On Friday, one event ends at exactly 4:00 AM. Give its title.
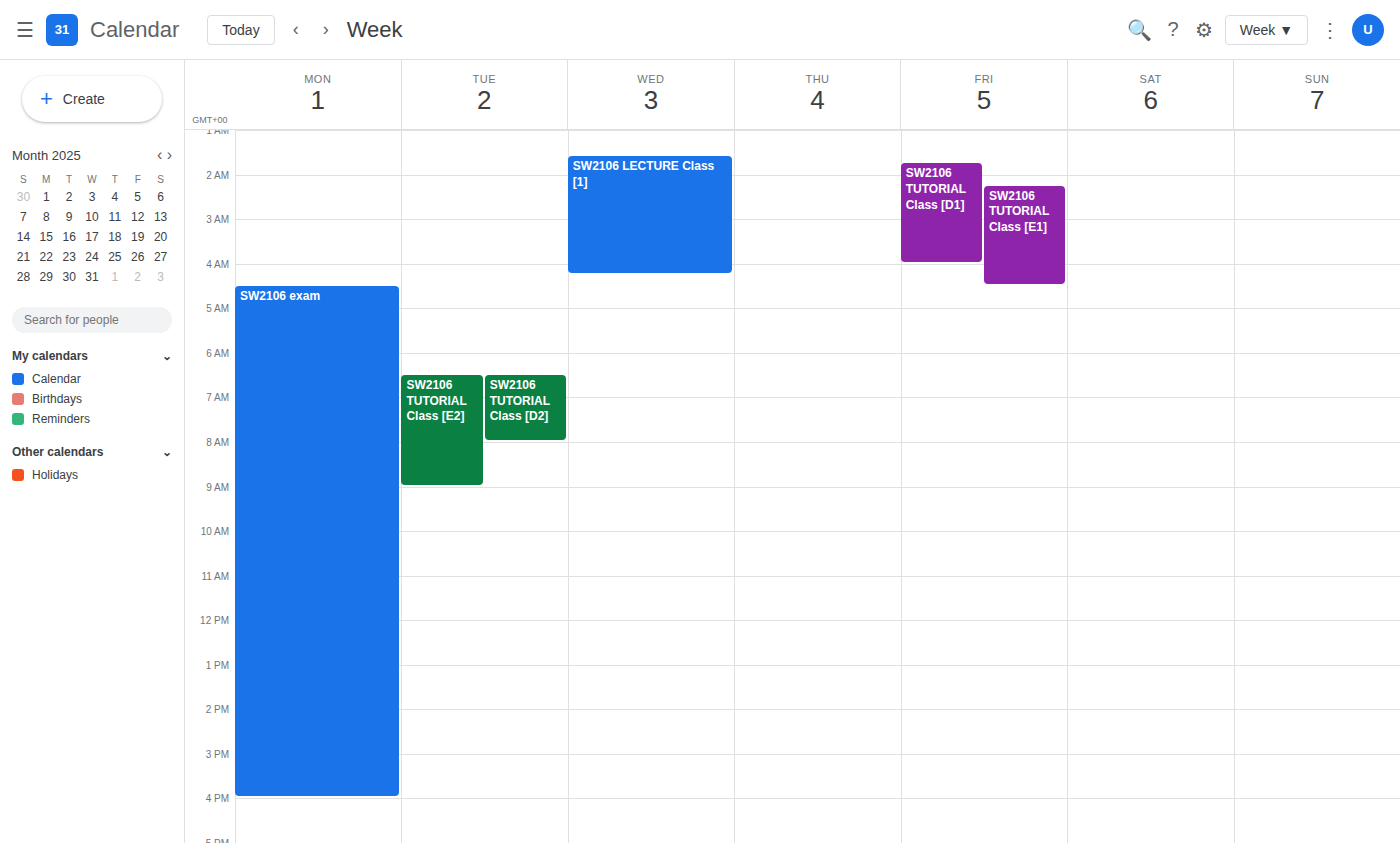
"SW2106 TUTORIAL Class [D1]"